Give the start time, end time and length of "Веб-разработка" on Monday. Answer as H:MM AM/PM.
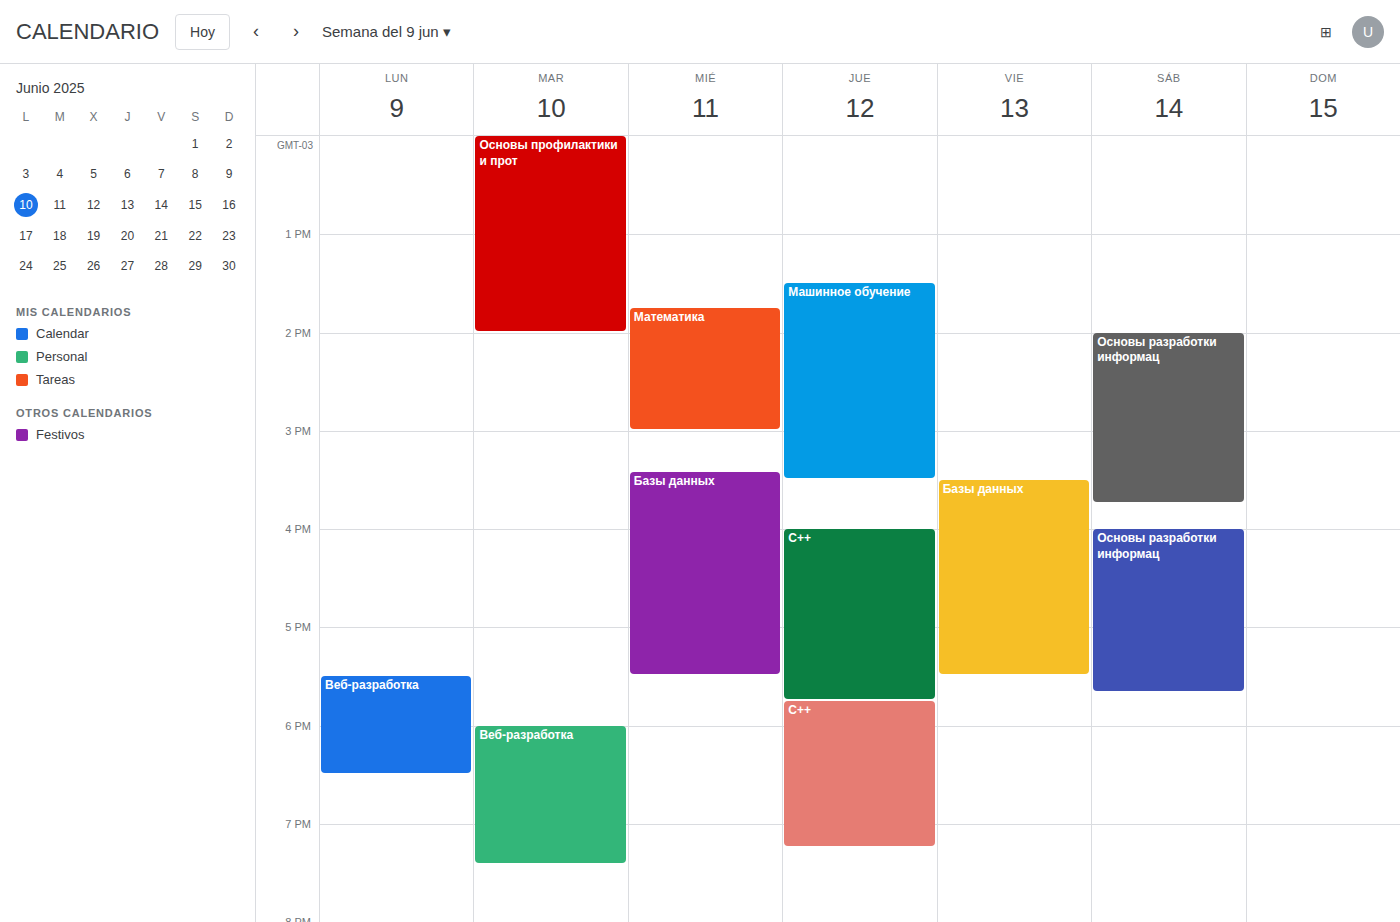
5:30 PM to 6:30 PM, 1 hour